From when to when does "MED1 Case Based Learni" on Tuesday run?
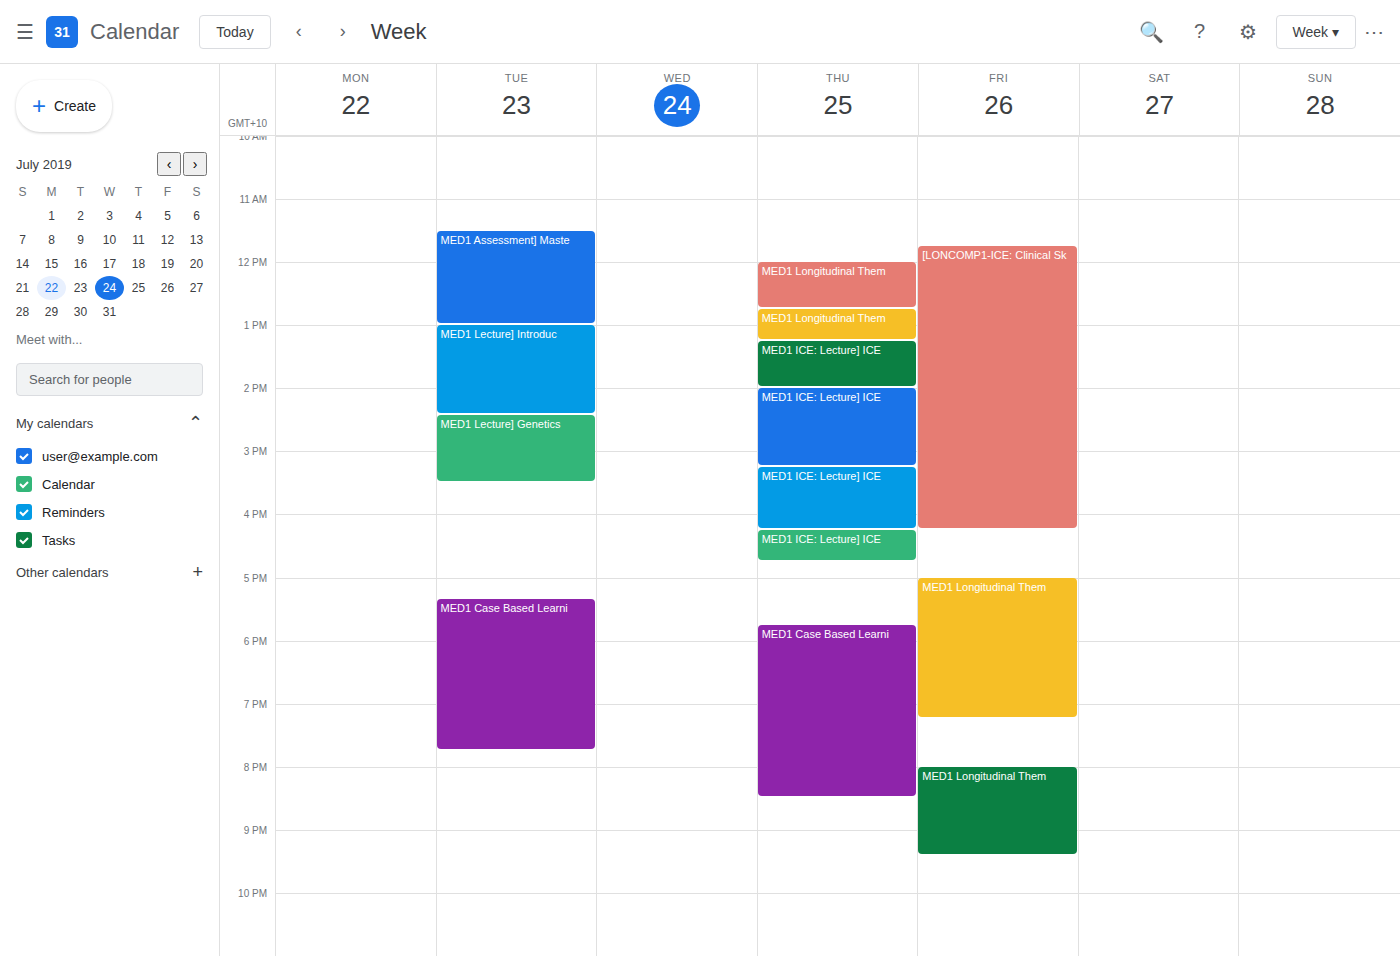
5:20 PM to 7:45 PM